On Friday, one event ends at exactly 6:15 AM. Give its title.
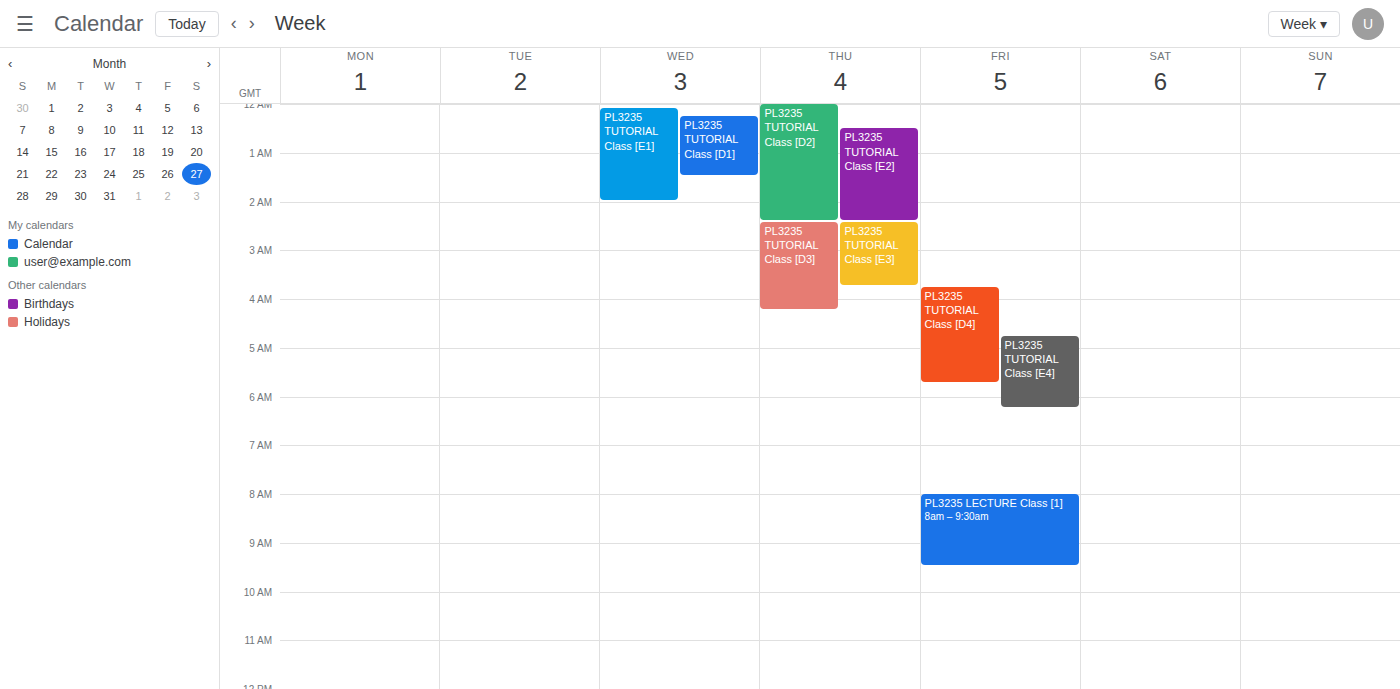
"PL3235 TUTORIAL Class [E4]"